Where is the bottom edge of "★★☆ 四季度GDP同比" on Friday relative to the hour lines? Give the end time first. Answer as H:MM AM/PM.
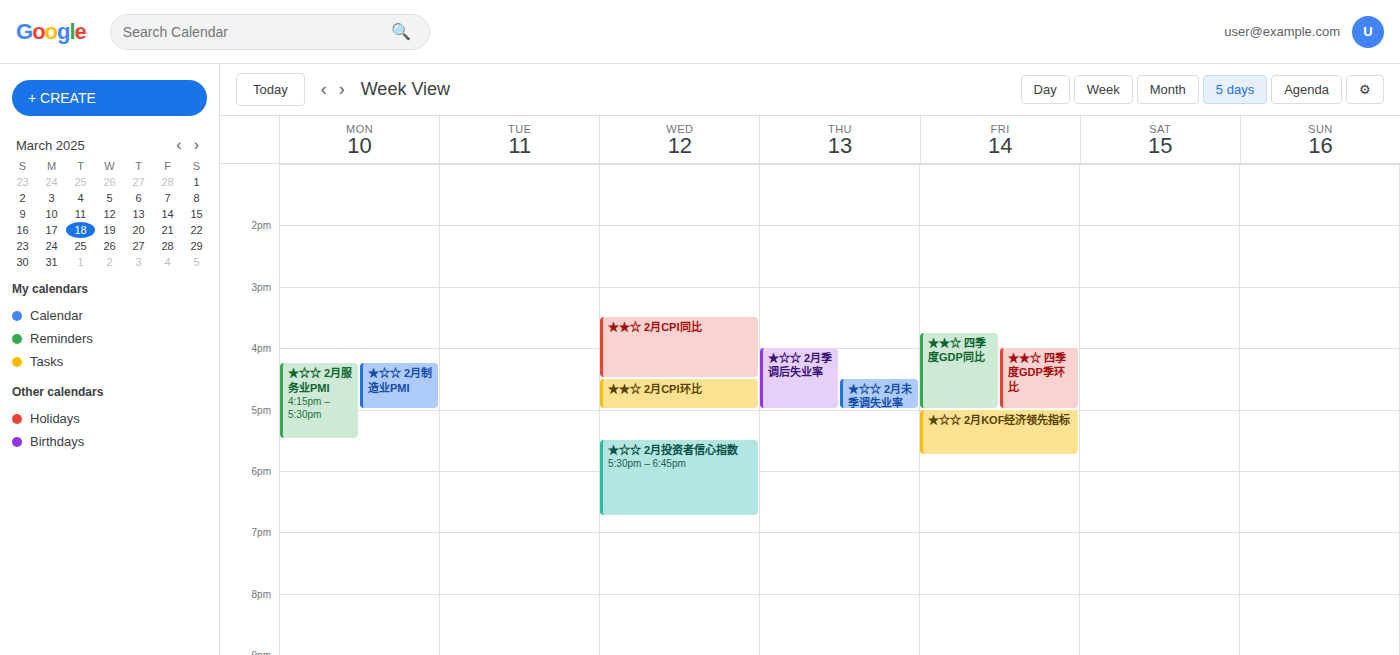
5:00 PM -- exactly on the 5 PM line.